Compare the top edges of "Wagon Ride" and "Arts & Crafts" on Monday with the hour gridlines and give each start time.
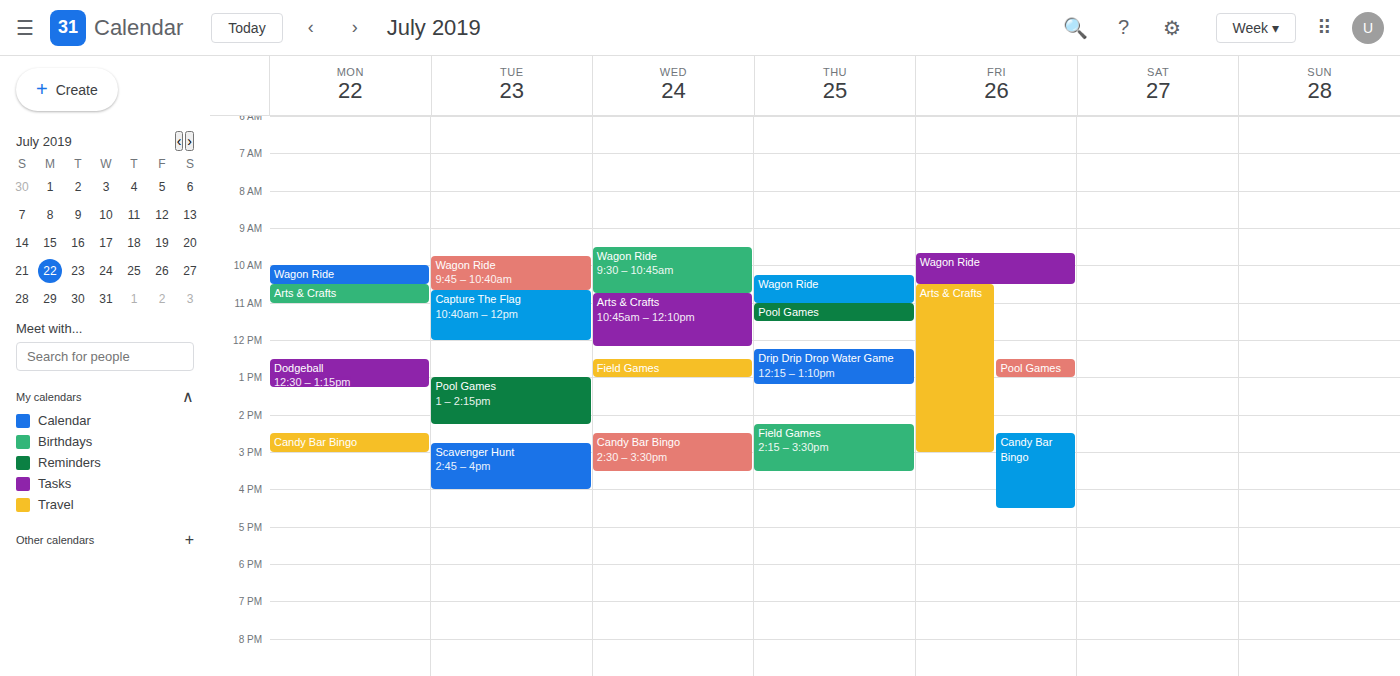
"Wagon Ride": 10:00 AM, exactly on the 10 AM line. "Arts & Crafts": 10:30 AM, halfway between the 10 AM and 11 AM lines.